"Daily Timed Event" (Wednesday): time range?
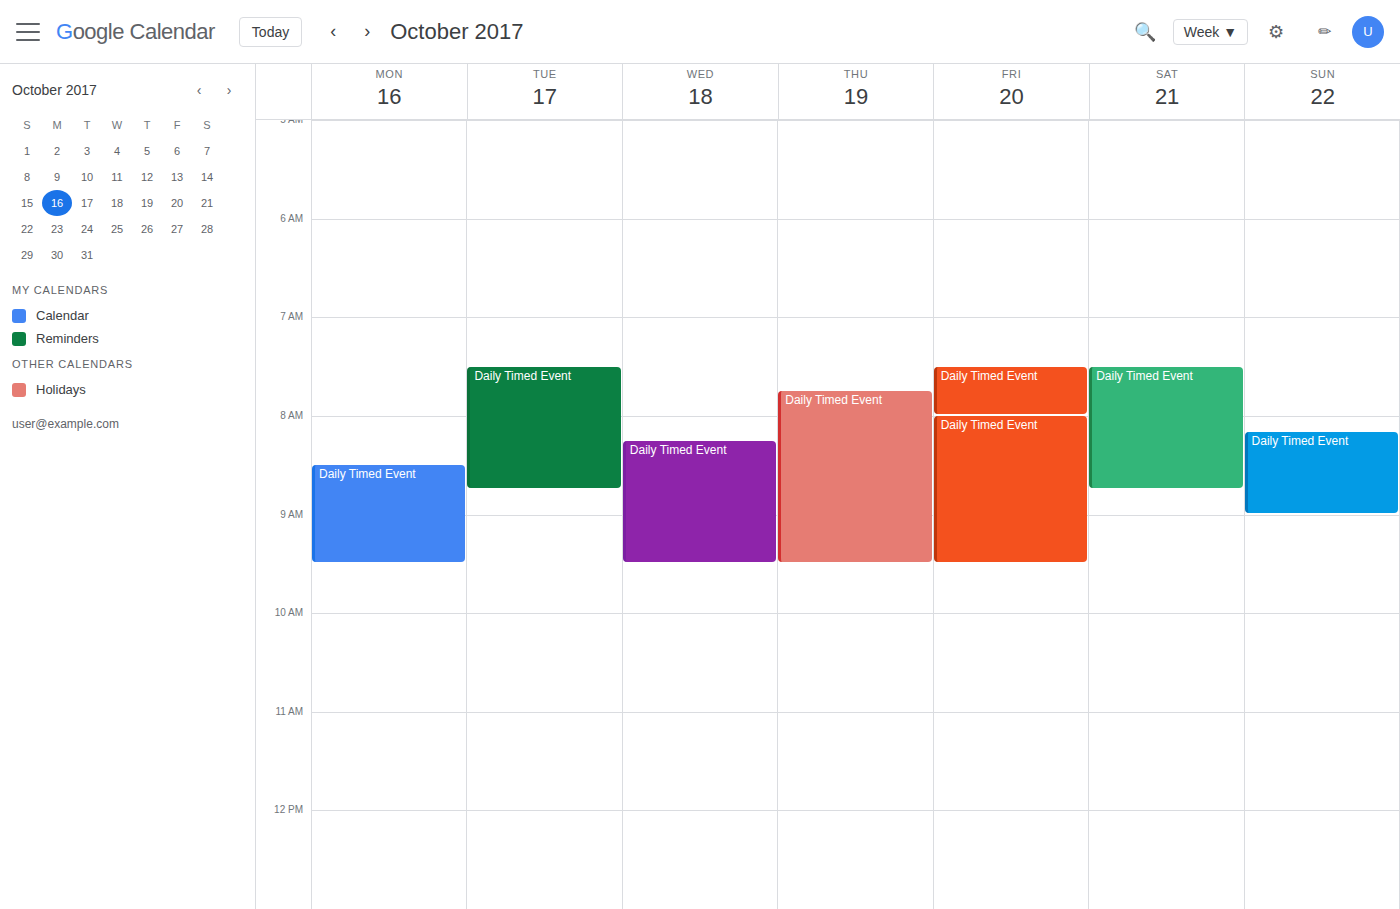
8:15 AM to 9:30 AM